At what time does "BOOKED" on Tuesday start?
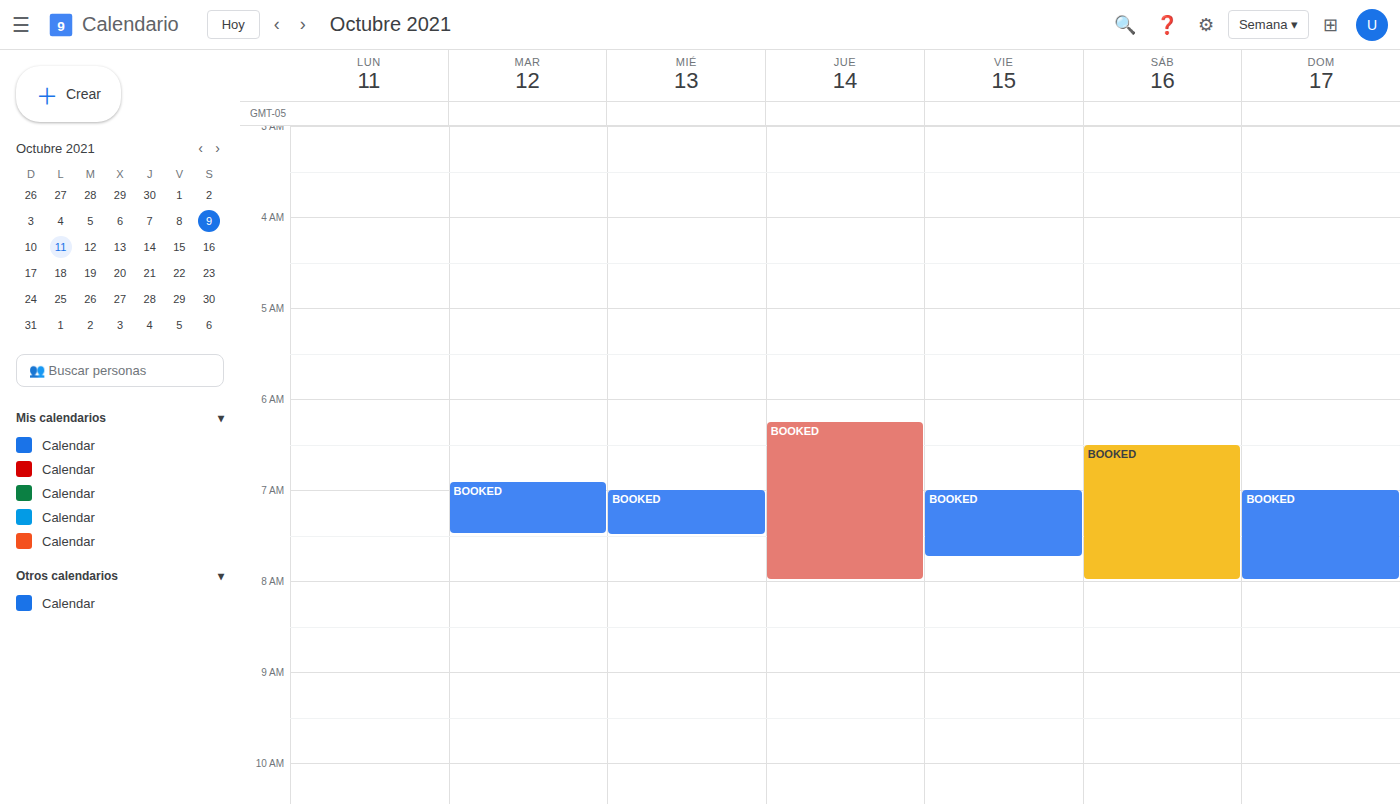
06:55